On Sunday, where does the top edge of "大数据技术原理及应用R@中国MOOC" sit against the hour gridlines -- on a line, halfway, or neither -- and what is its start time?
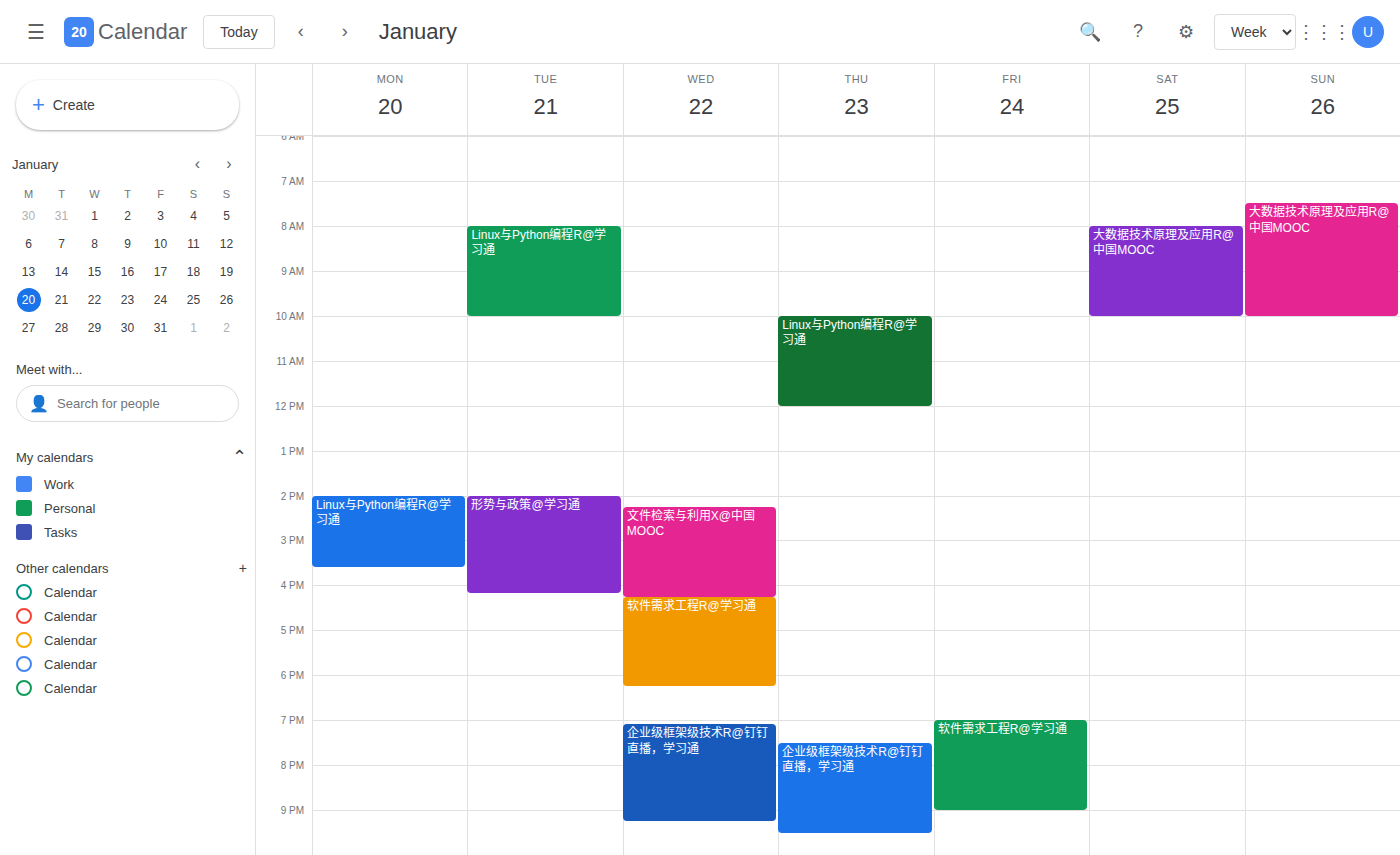
07:30 -- halfway between the 07:00 and 08:00 lines.